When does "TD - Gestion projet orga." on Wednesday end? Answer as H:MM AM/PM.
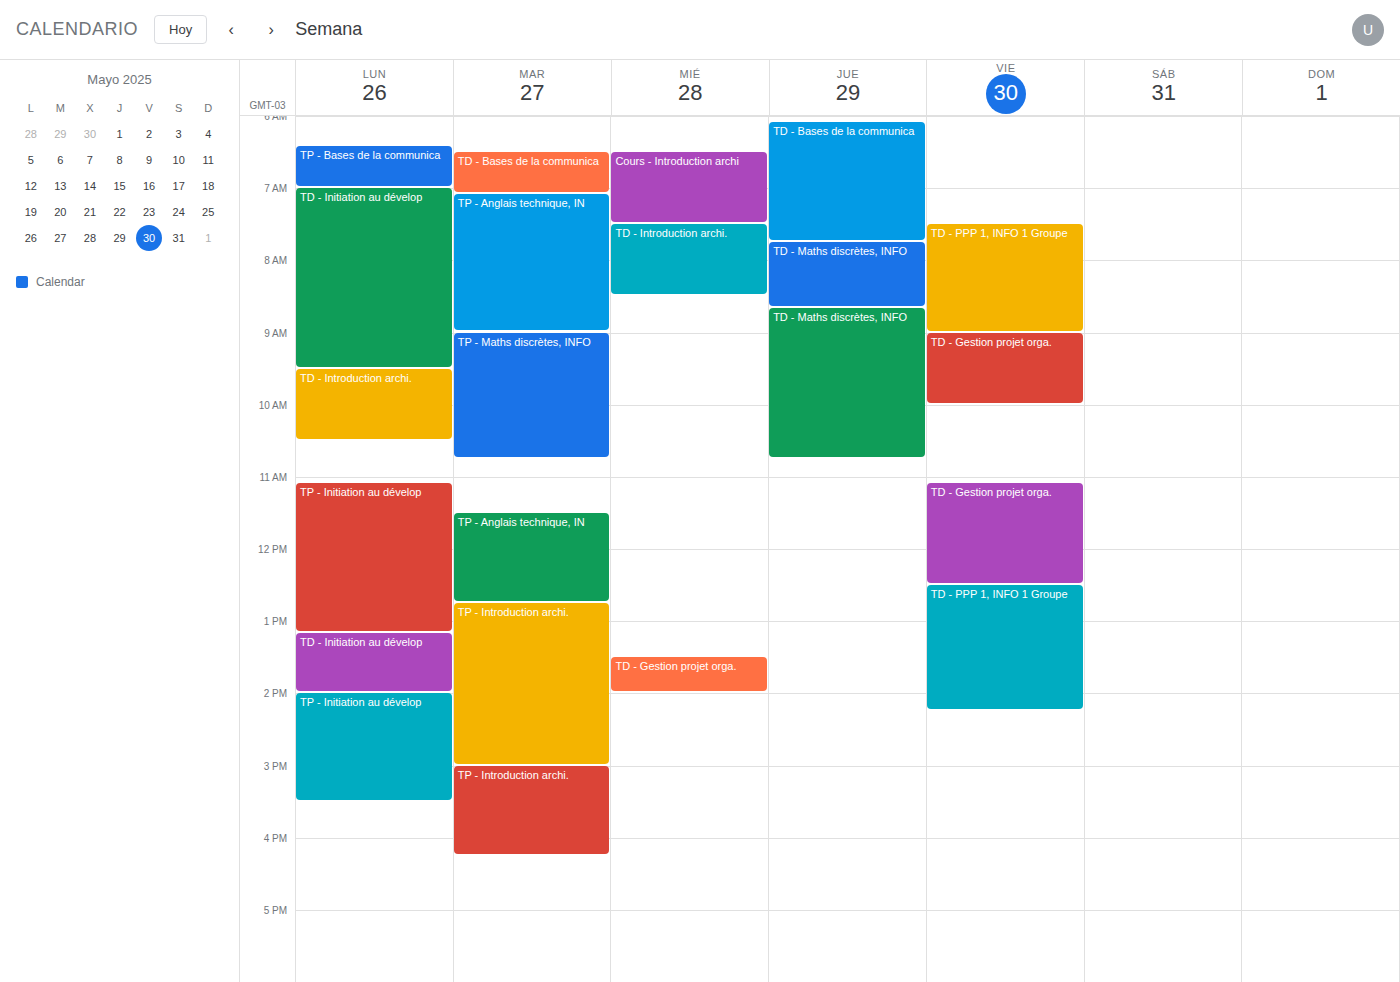
2:00 PM